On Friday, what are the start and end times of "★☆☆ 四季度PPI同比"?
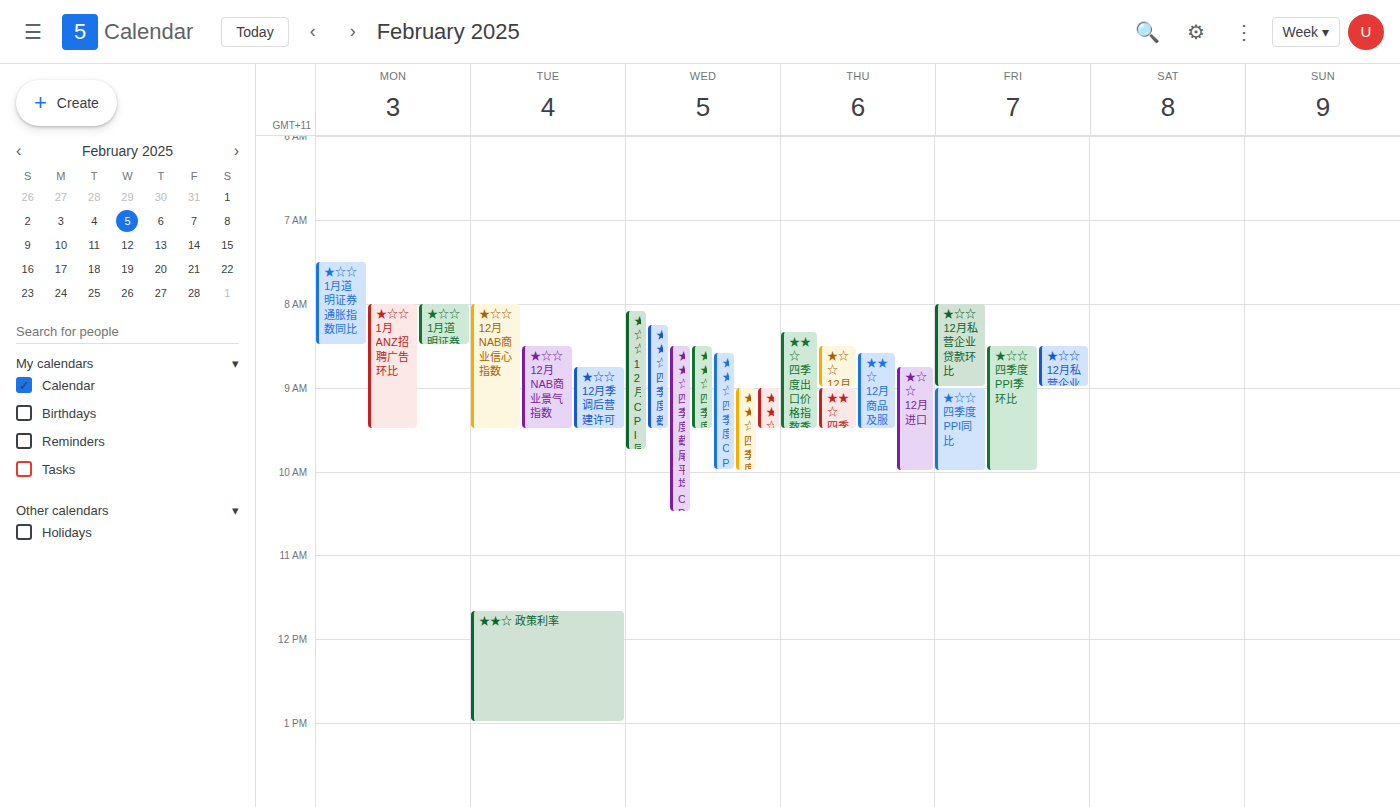
9:00 AM to 10:00 AM